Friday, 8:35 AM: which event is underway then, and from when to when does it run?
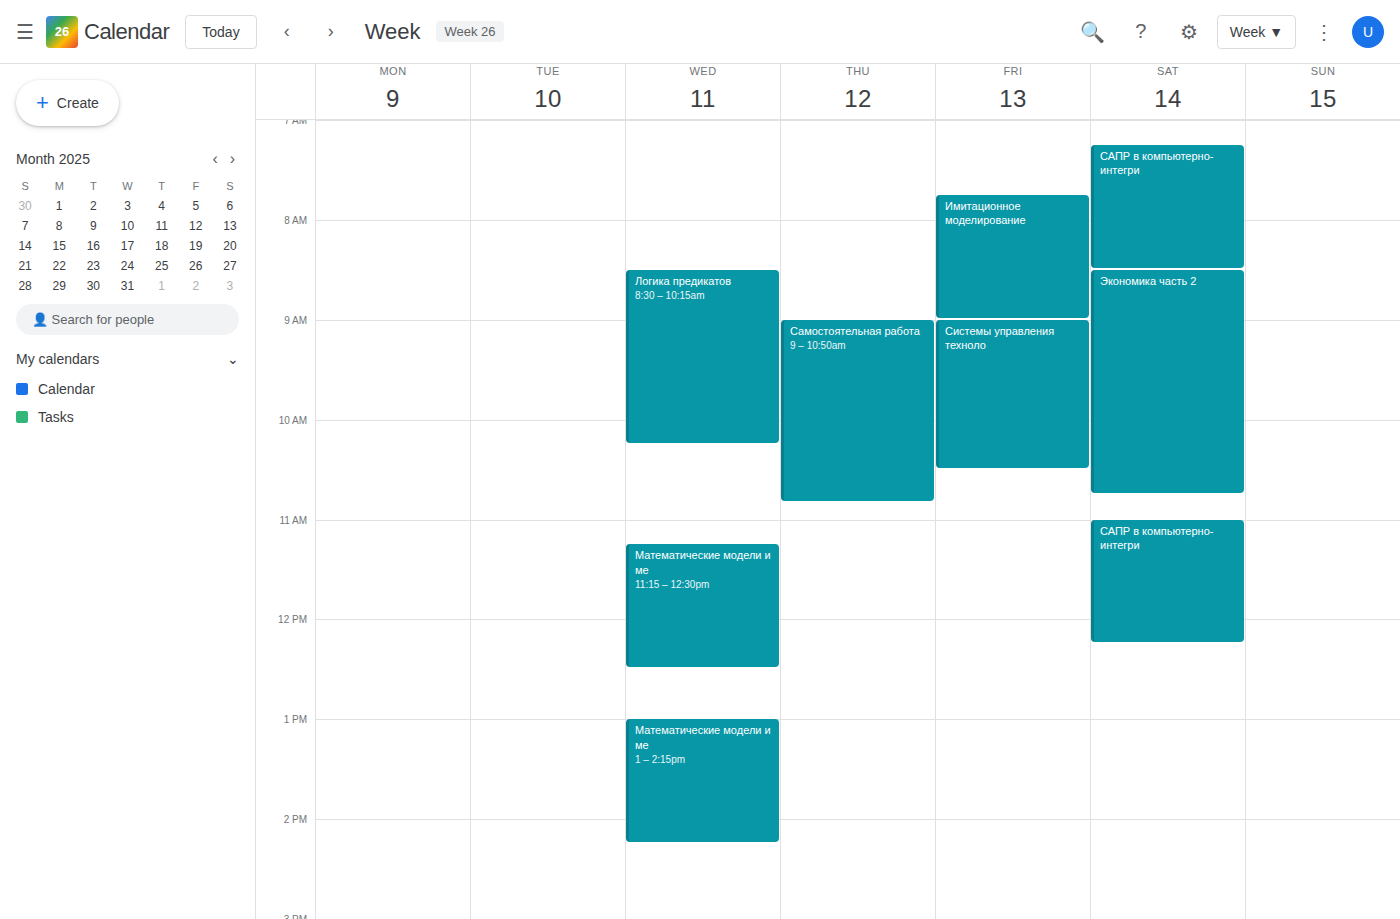
"Имитационное моделирование", 7:45 AM to 9:00 AM